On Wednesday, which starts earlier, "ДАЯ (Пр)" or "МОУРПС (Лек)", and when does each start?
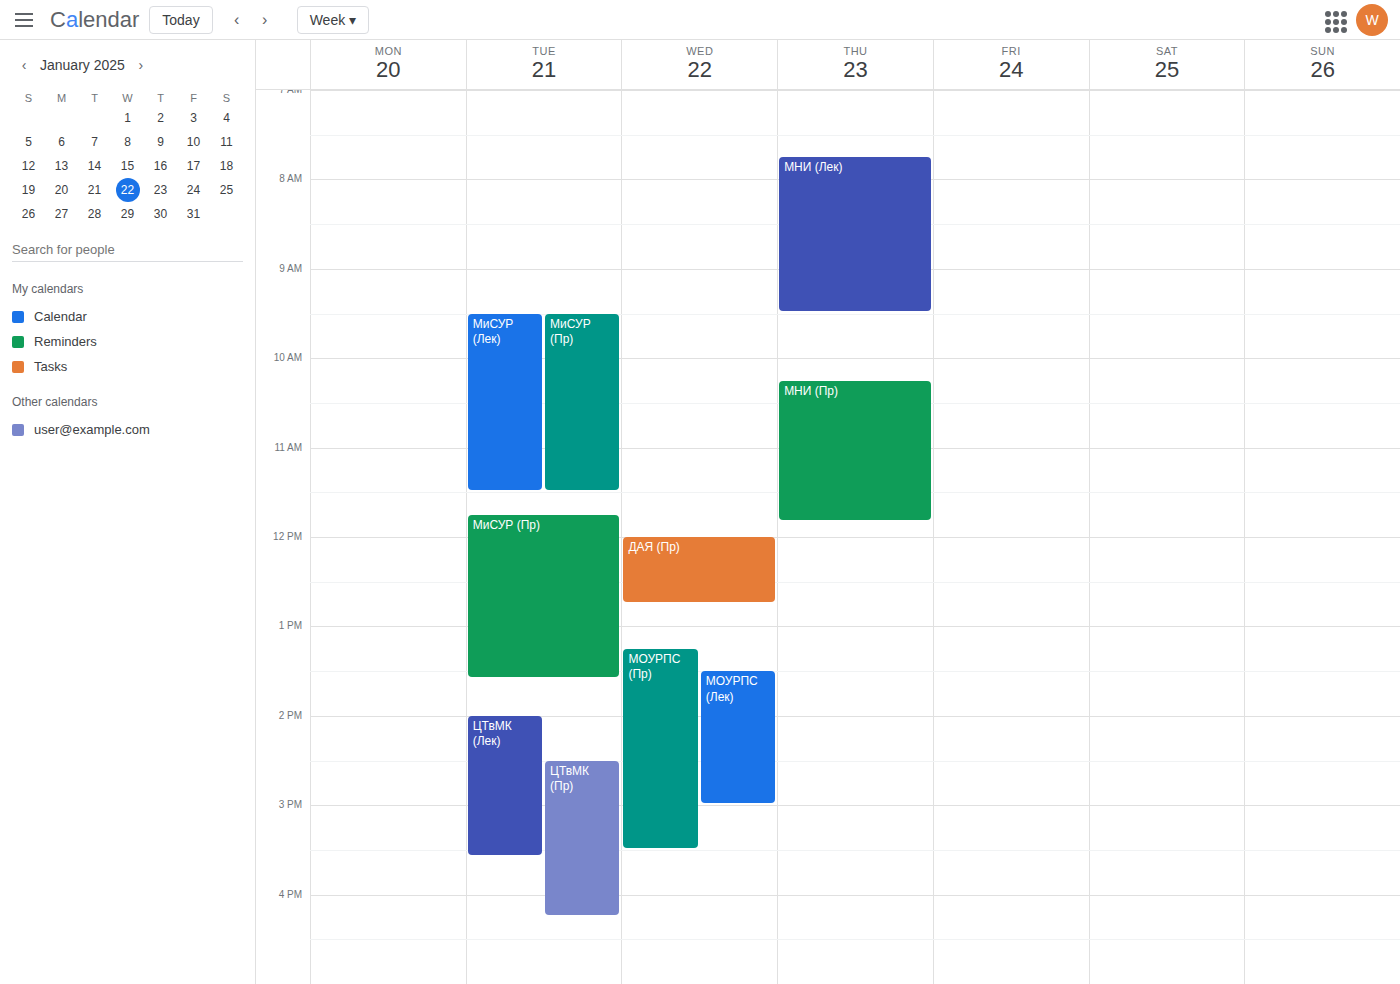
"ДАЯ (Пр)" 12:00 PM; "МОУРПС (Лек)" 1:30 PM.